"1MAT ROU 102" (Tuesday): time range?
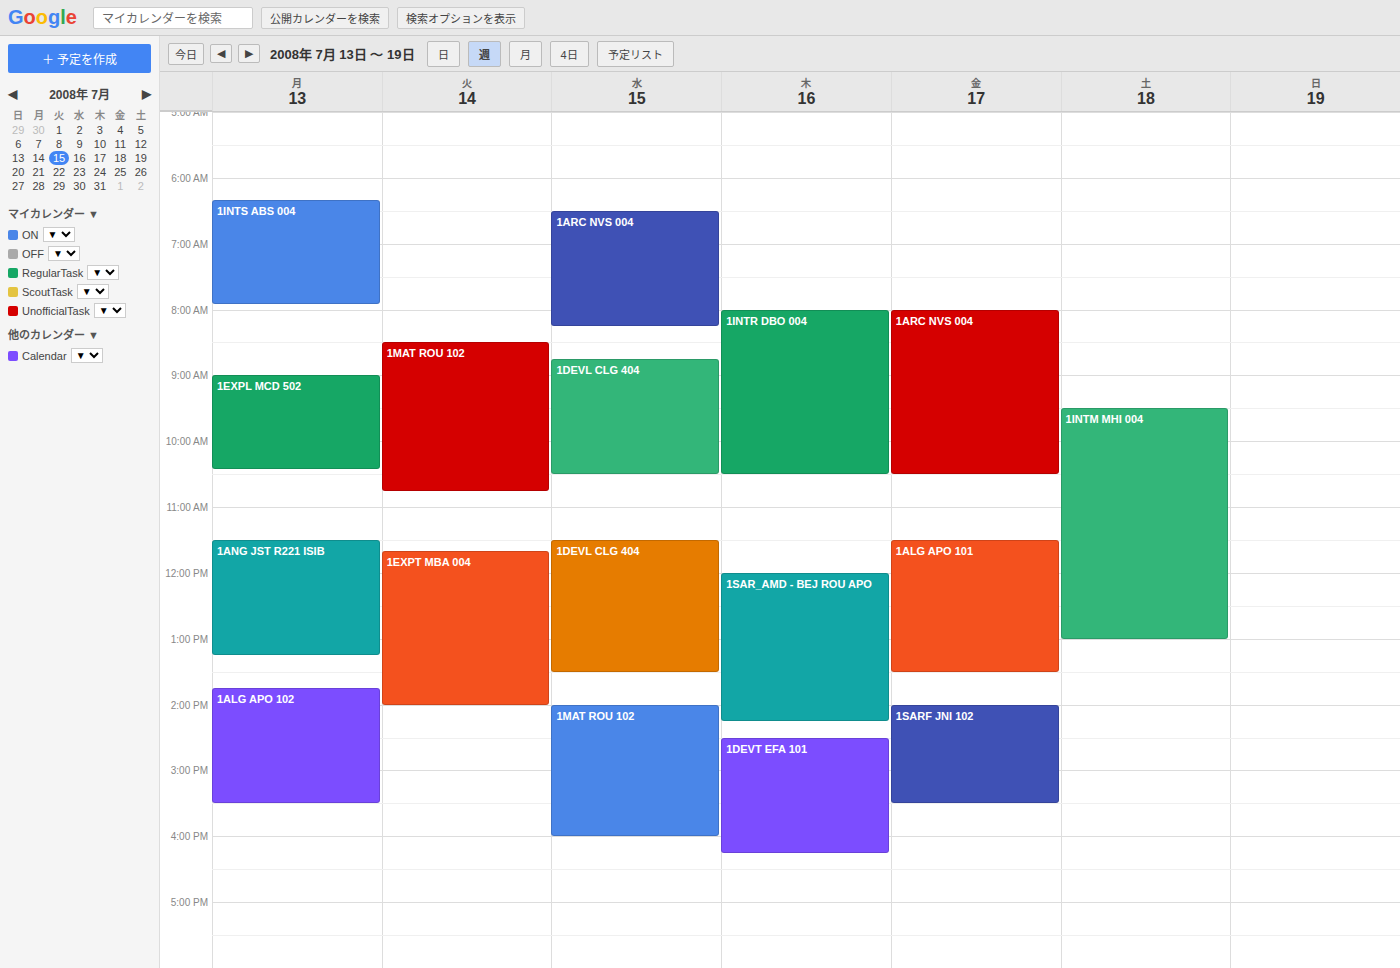
8:30 AM to 10:45 AM